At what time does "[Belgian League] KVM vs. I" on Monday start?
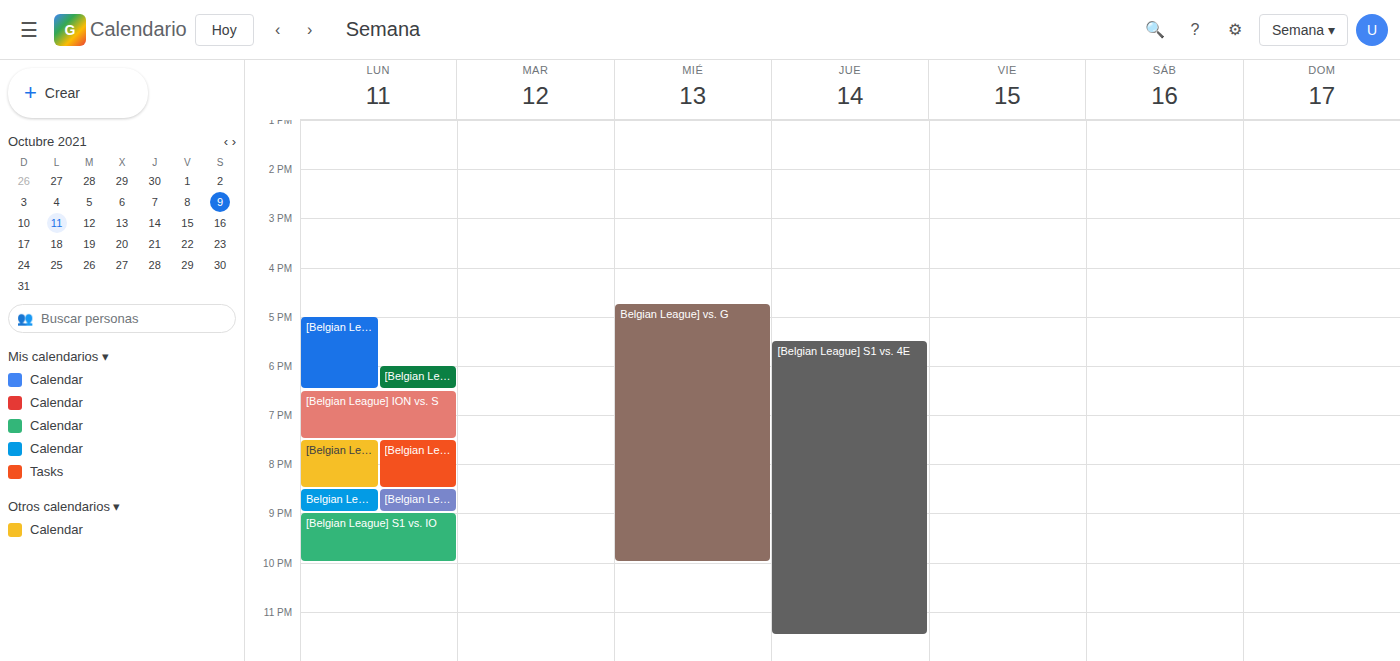
8:30 PM